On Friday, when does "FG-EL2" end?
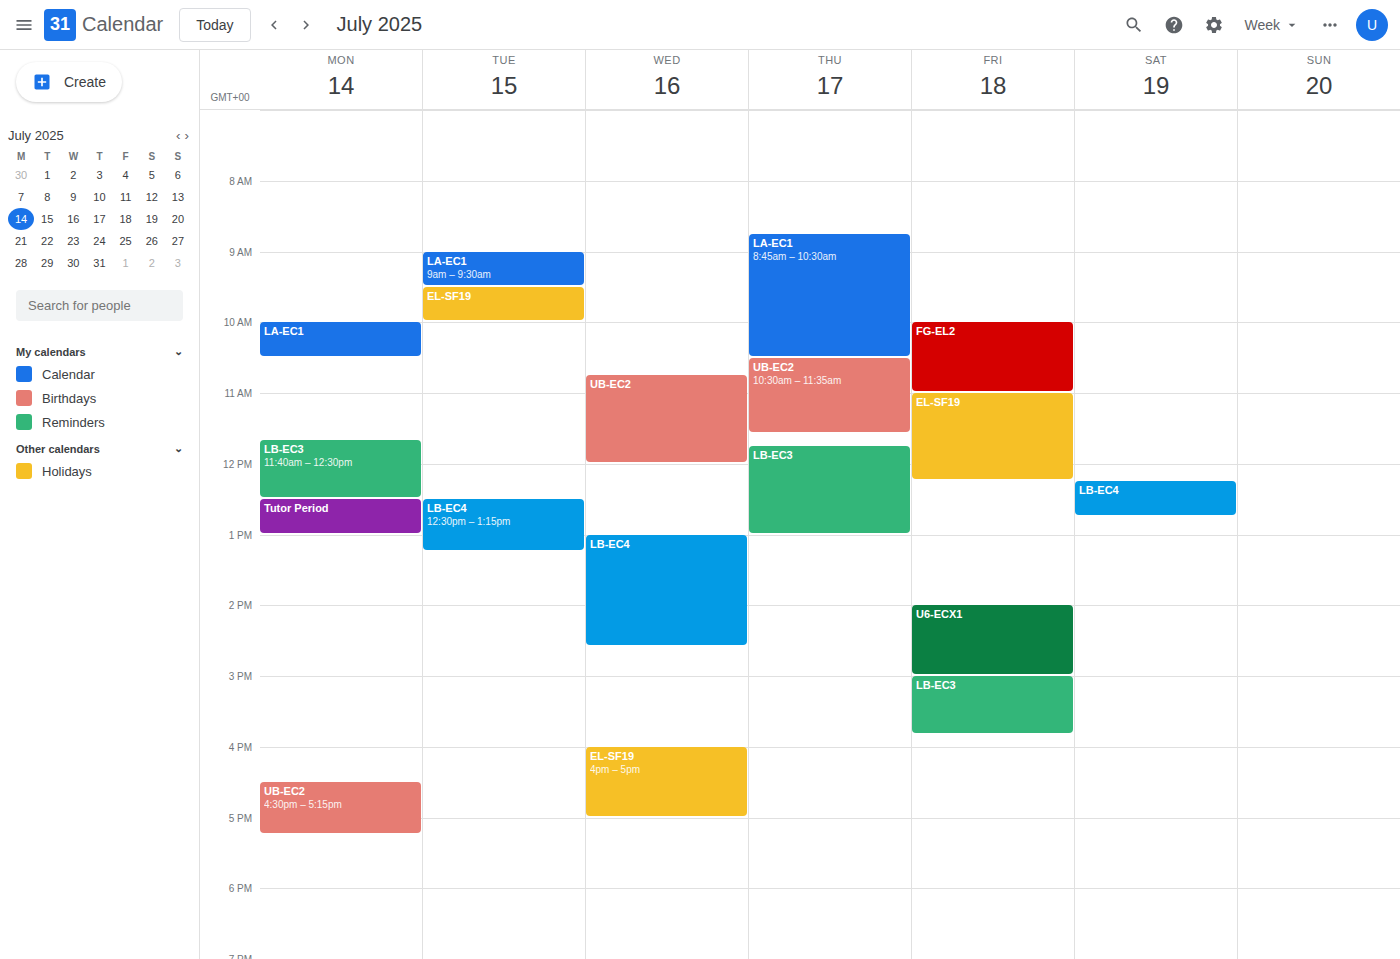
11:00 AM